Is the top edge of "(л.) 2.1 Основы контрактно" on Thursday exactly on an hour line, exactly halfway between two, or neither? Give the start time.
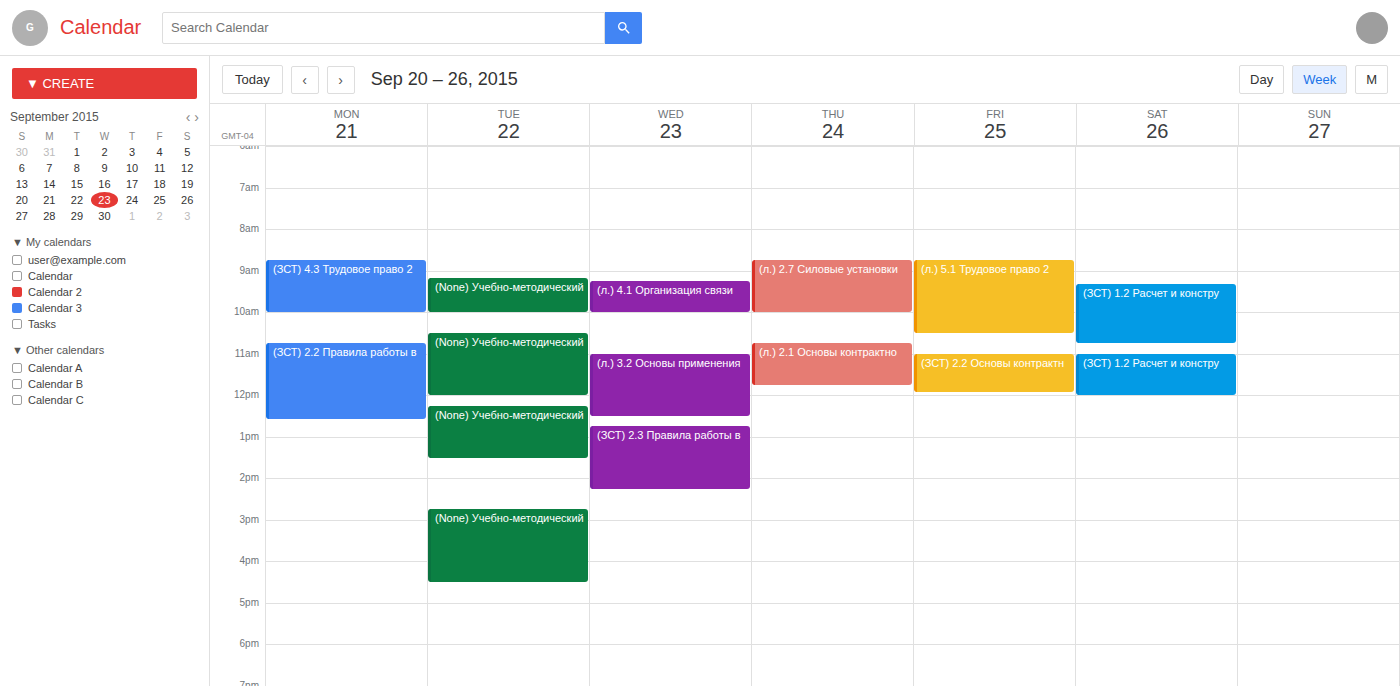
10:45 AM -- neither: three quarters of the way from the 10 AM line to the 11 AM line.